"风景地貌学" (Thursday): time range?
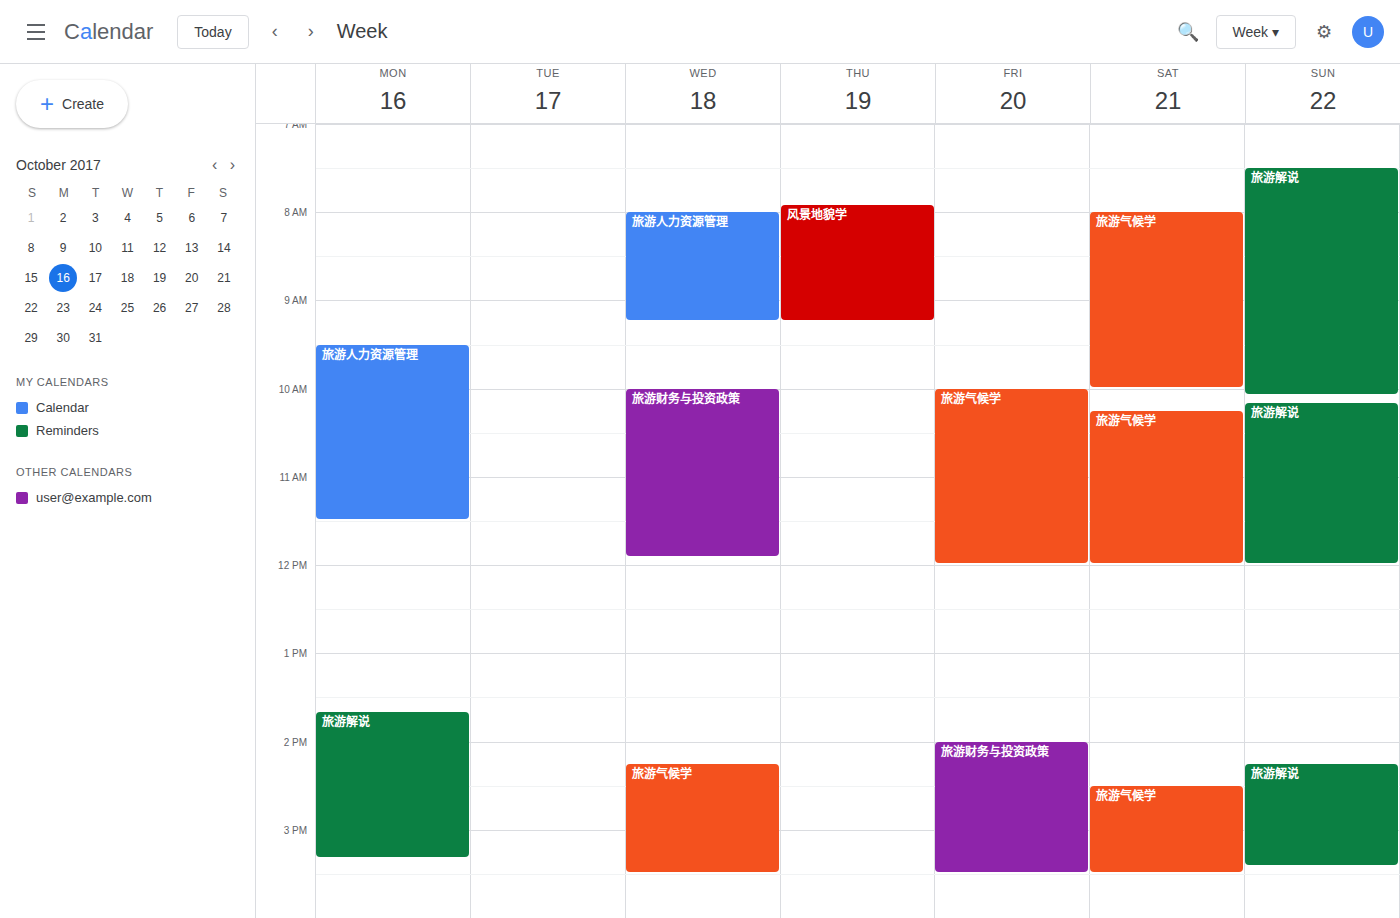
7:55 AM to 9:15 AM